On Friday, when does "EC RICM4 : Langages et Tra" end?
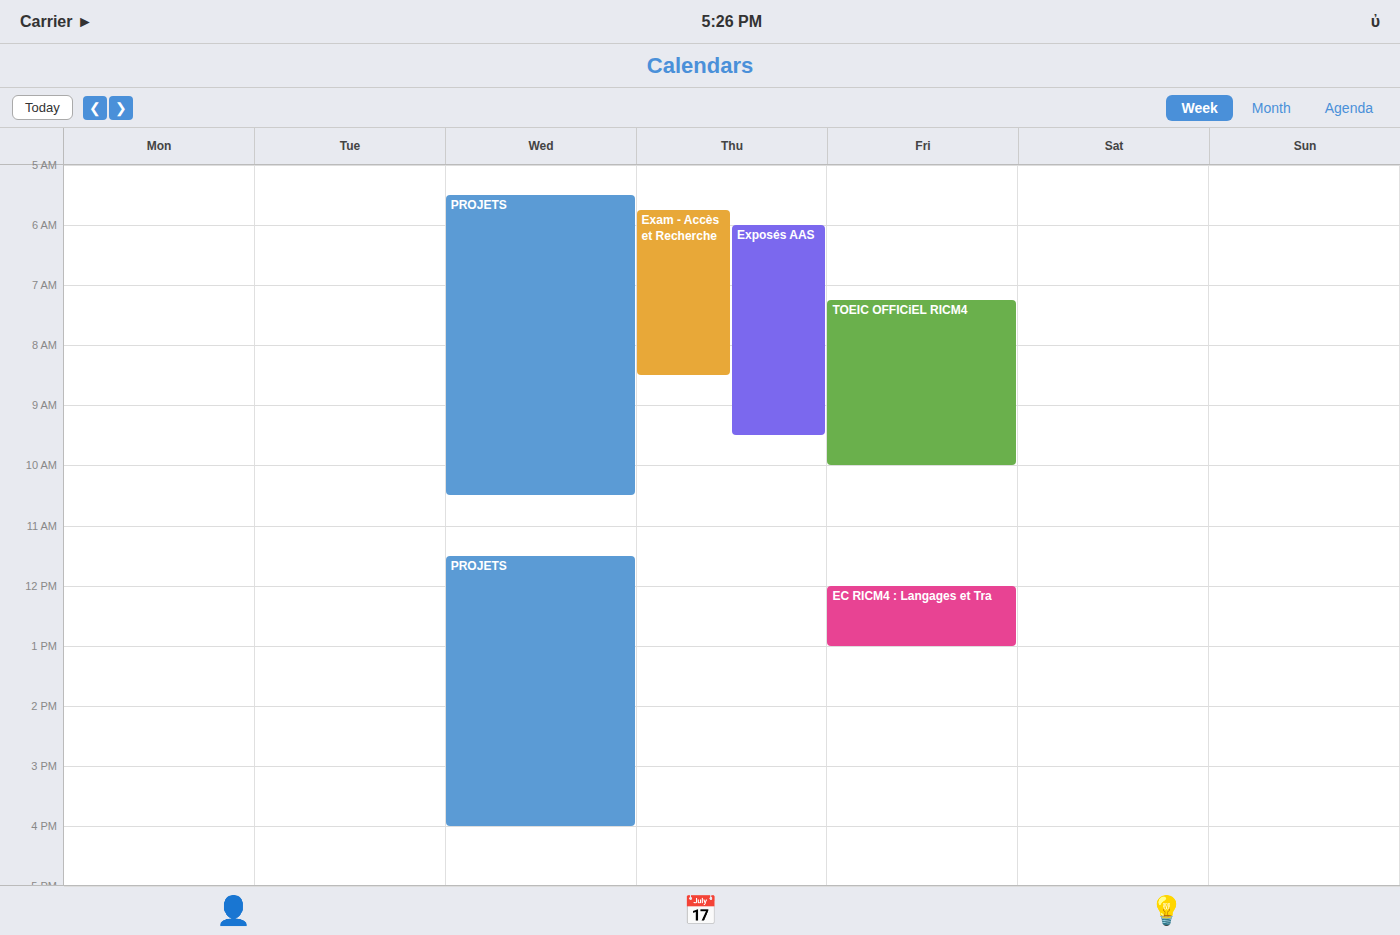
1:00 PM